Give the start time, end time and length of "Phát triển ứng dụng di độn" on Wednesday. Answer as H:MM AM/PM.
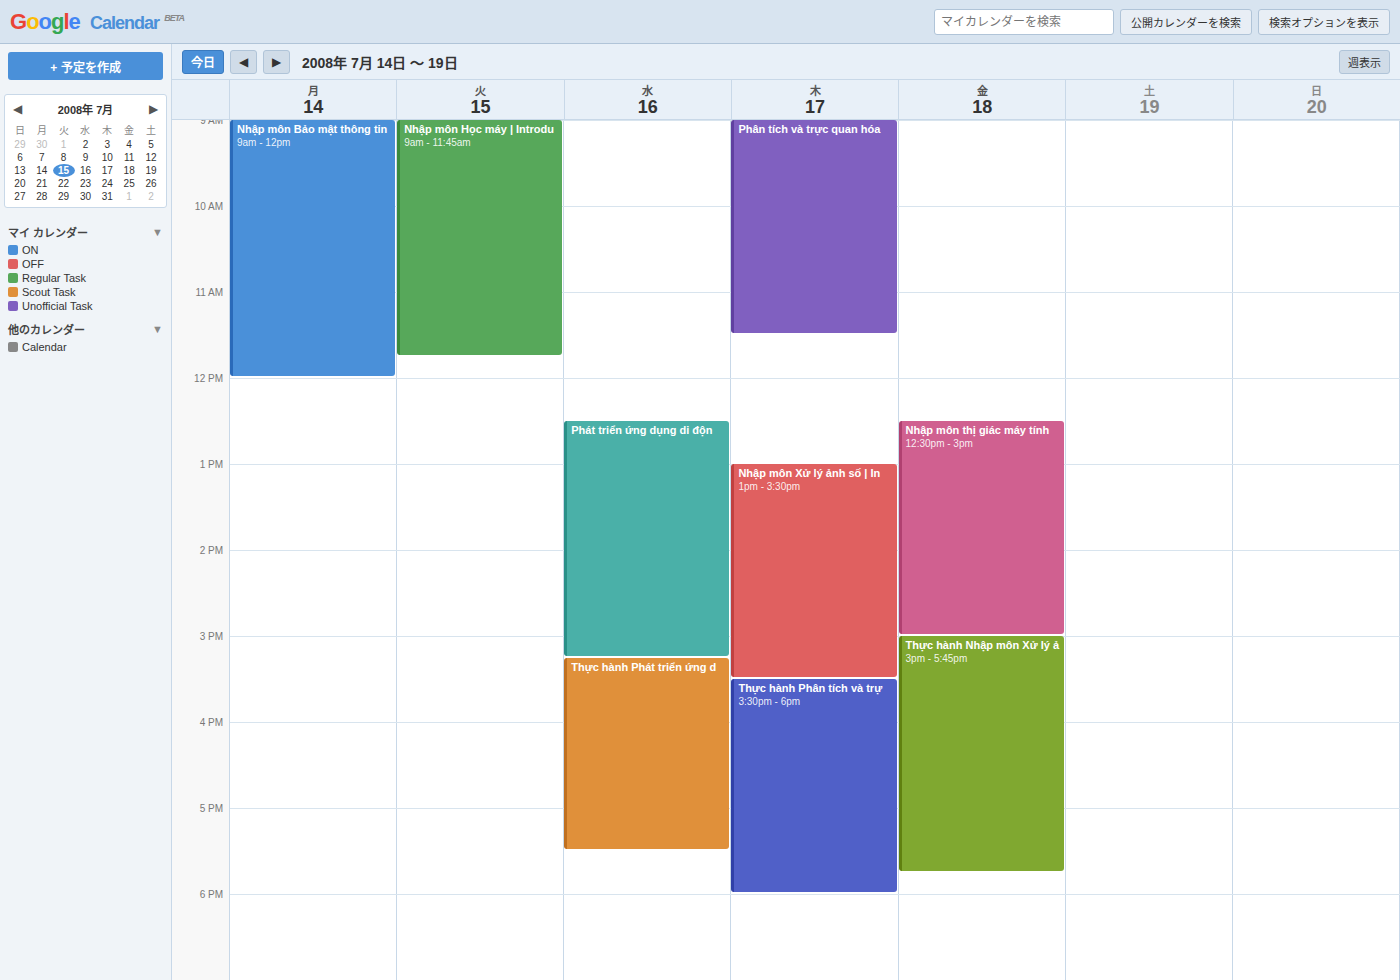
12:30 PM to 3:15 PM, 2 hours 45 minutes